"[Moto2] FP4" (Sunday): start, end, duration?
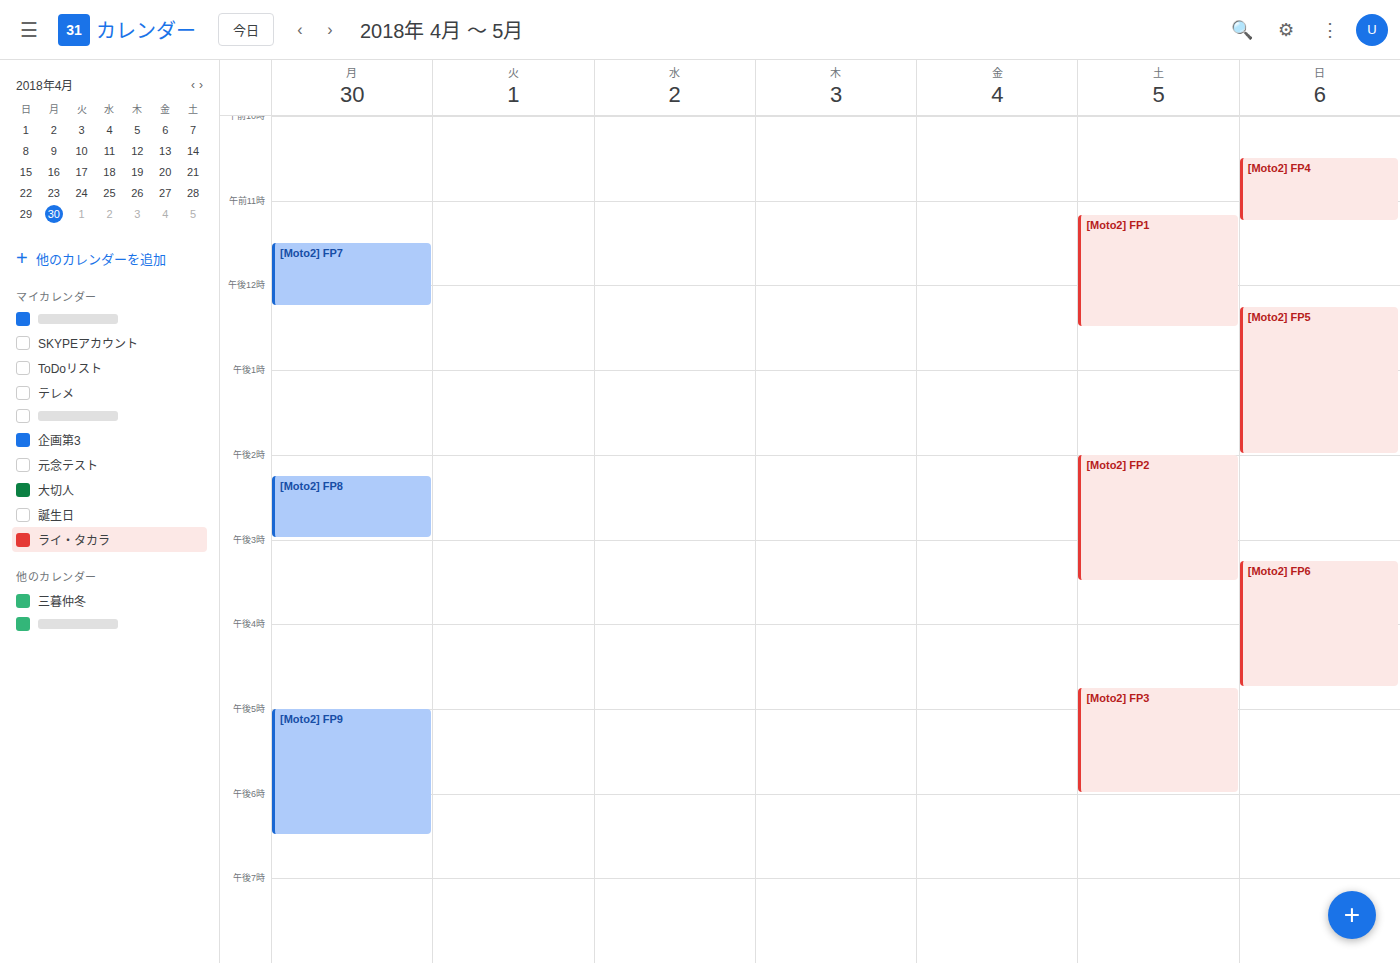
10:30 AM to 11:15 AM, 45 minutes